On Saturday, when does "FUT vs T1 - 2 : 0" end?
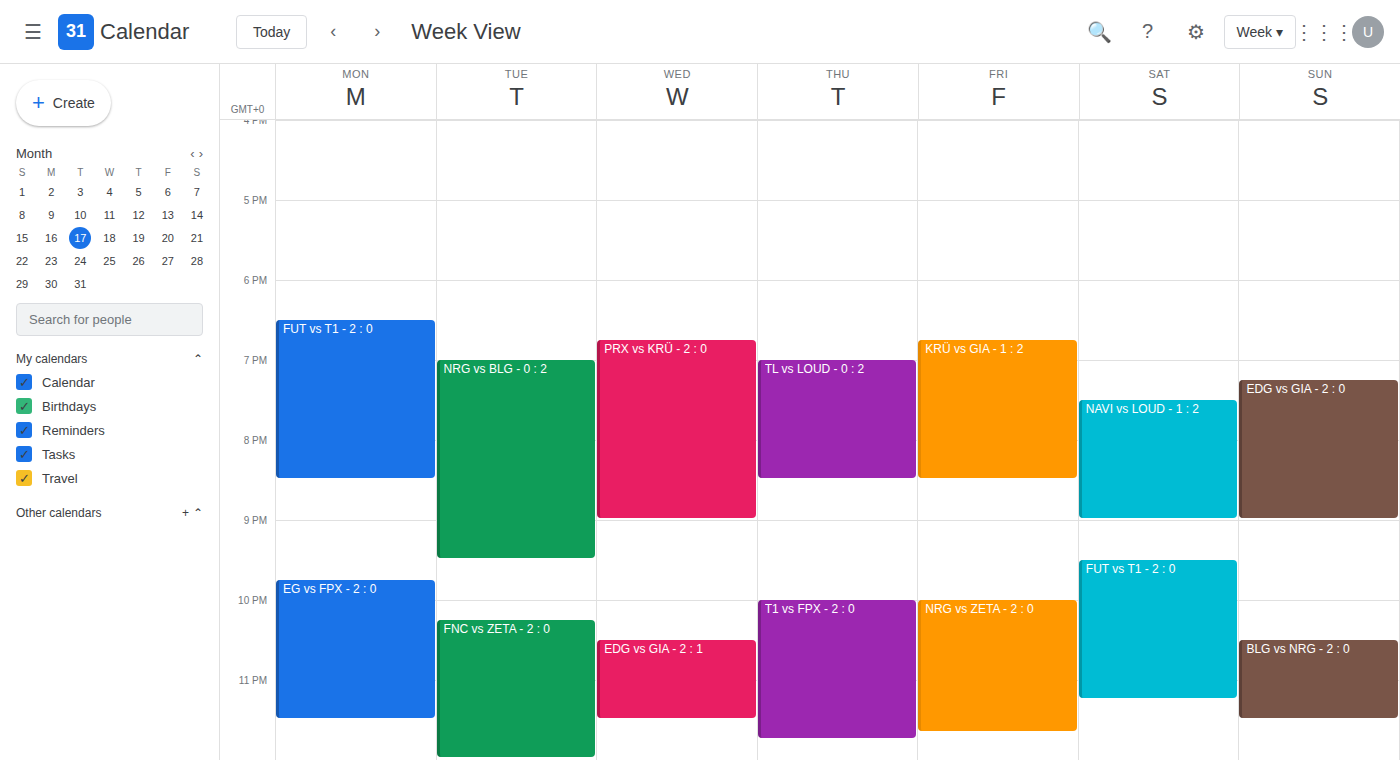
11:15 PM